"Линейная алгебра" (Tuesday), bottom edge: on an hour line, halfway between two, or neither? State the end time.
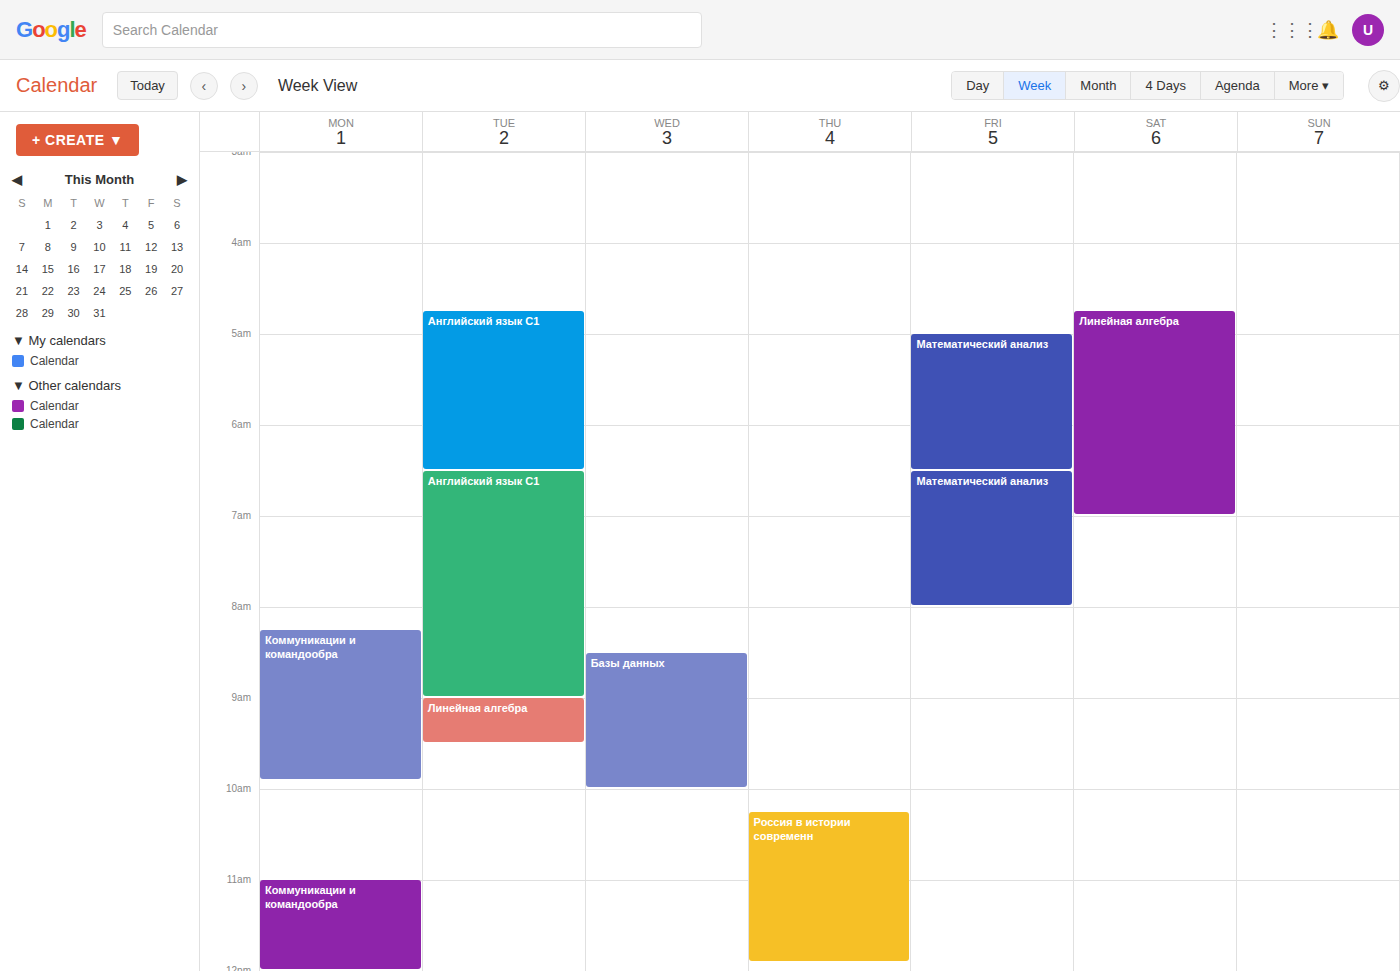
9:30 AM -- halfway between the 9 AM and 10 AM lines.